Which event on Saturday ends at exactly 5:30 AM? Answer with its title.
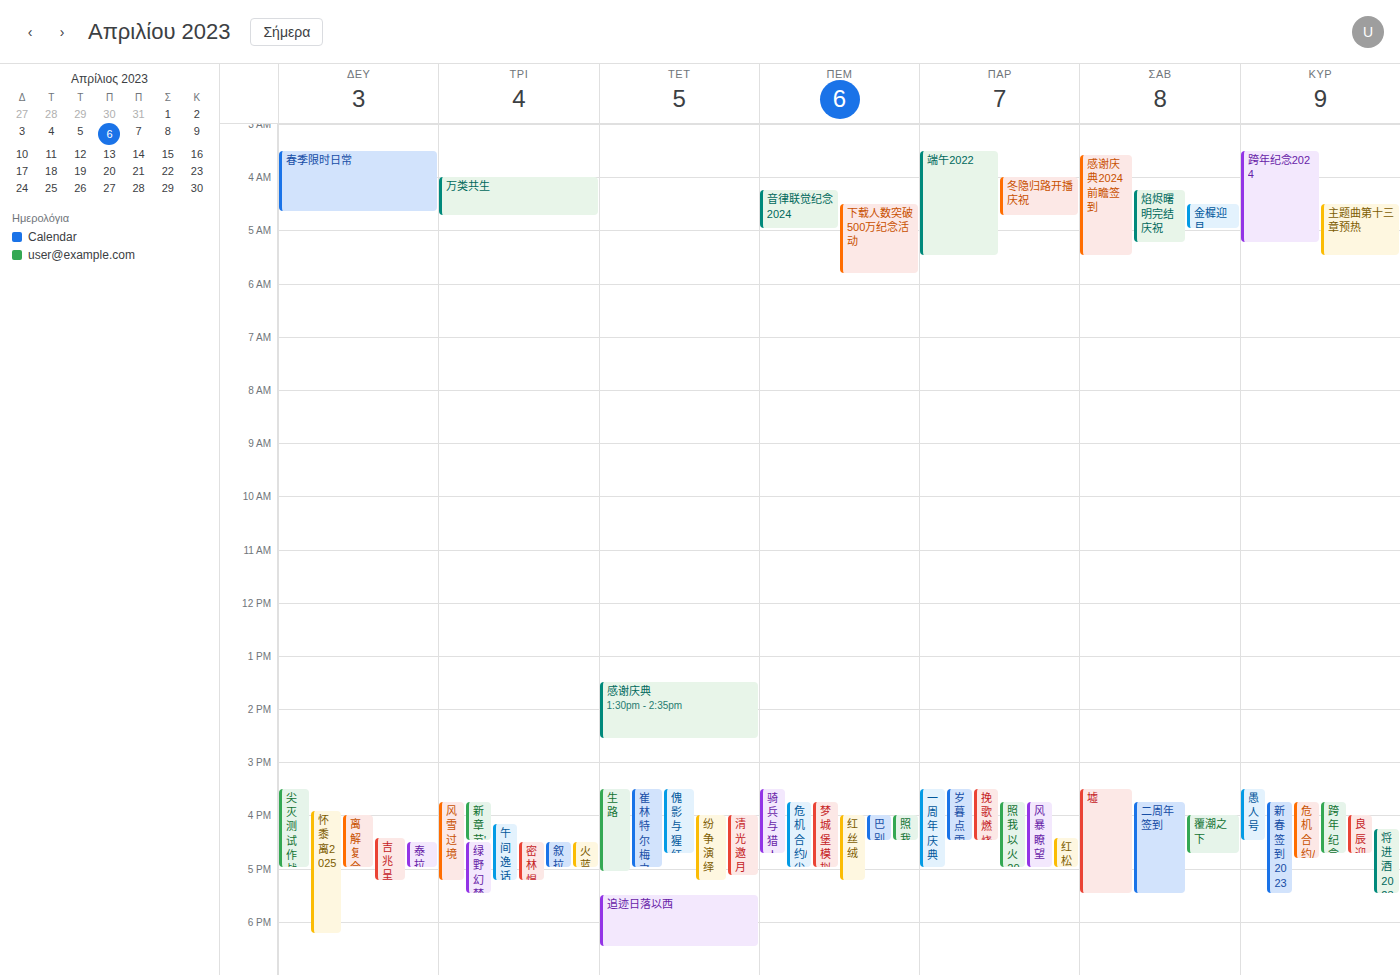
"感谢庆典2024前瞻签到"